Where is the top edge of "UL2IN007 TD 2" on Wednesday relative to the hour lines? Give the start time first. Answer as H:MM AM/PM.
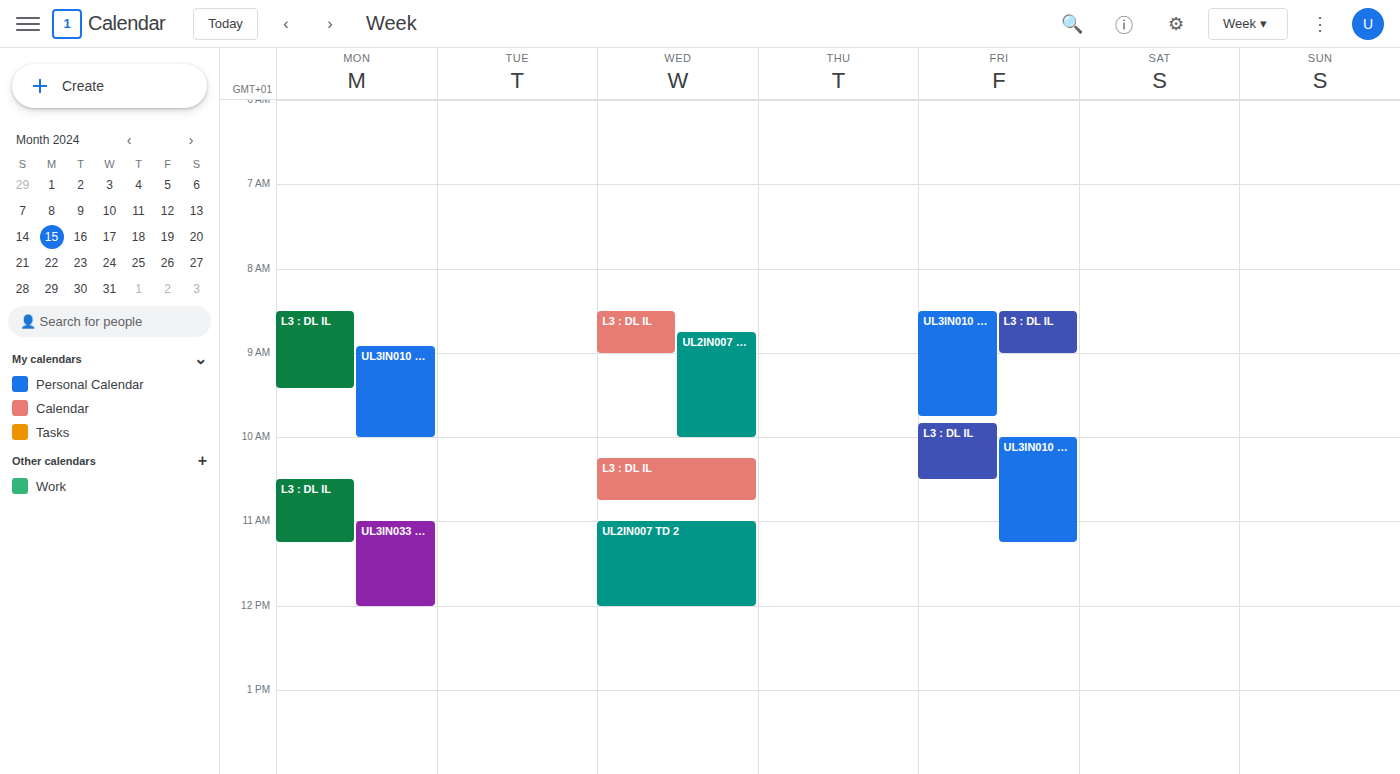
11:00 AM -- exactly on the 11 AM line.